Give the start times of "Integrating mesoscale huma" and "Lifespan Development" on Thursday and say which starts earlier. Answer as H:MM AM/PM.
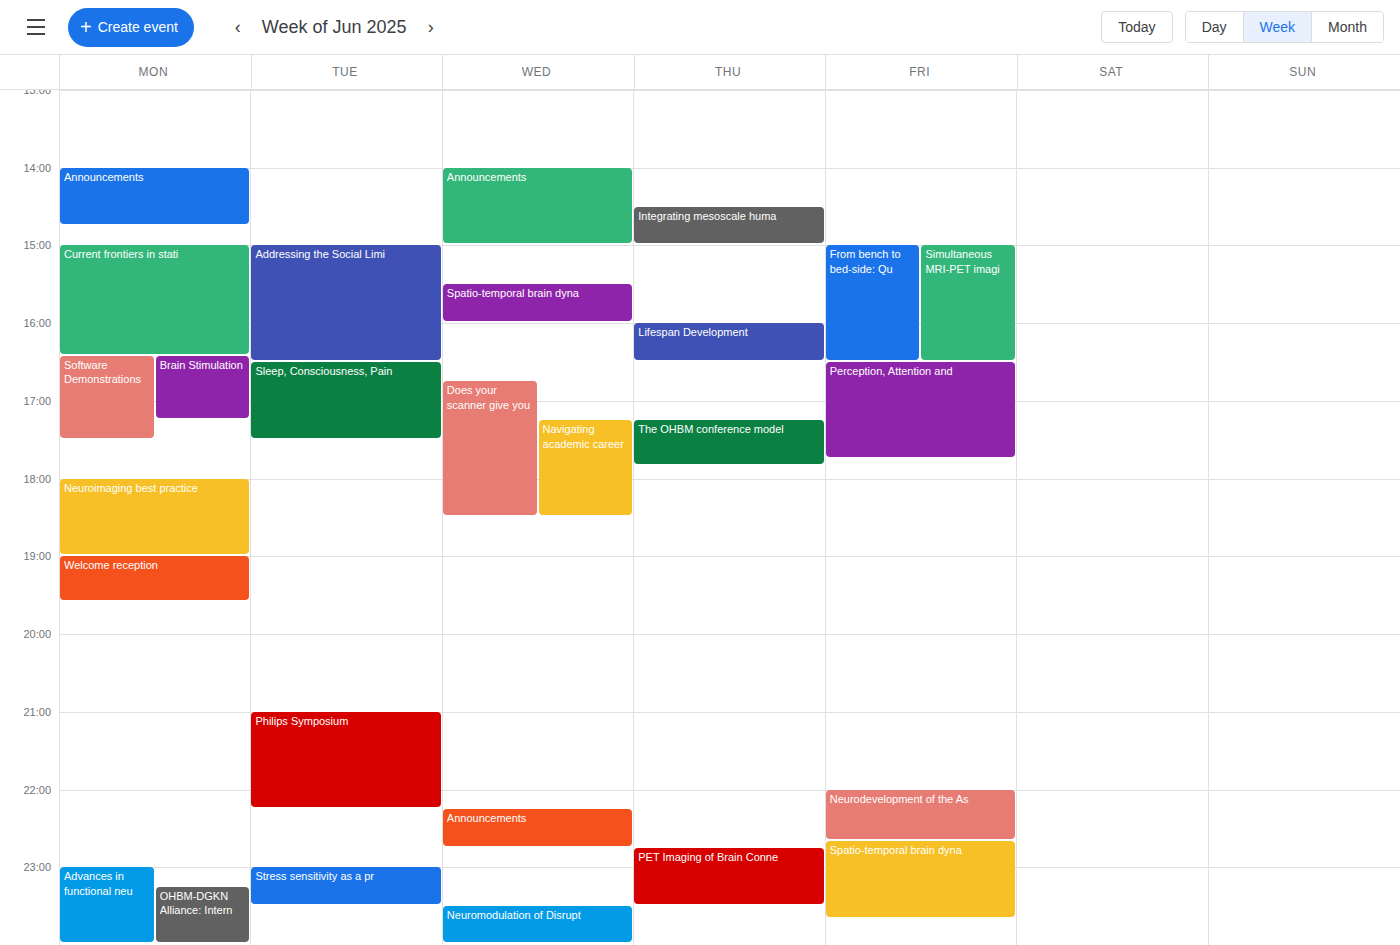
"Integrating mesoscale huma" 2:30 PM; "Lifespan Development" 4:00 PM.